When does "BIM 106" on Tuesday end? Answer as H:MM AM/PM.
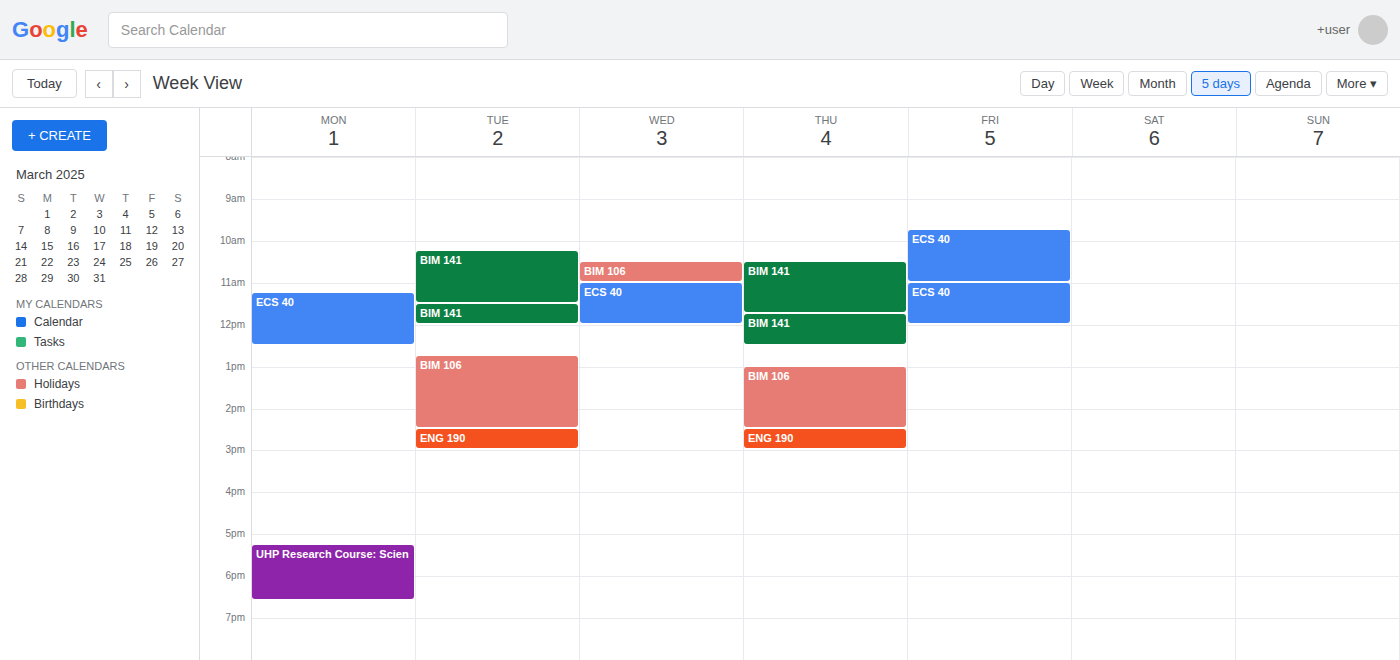
2:30 PM